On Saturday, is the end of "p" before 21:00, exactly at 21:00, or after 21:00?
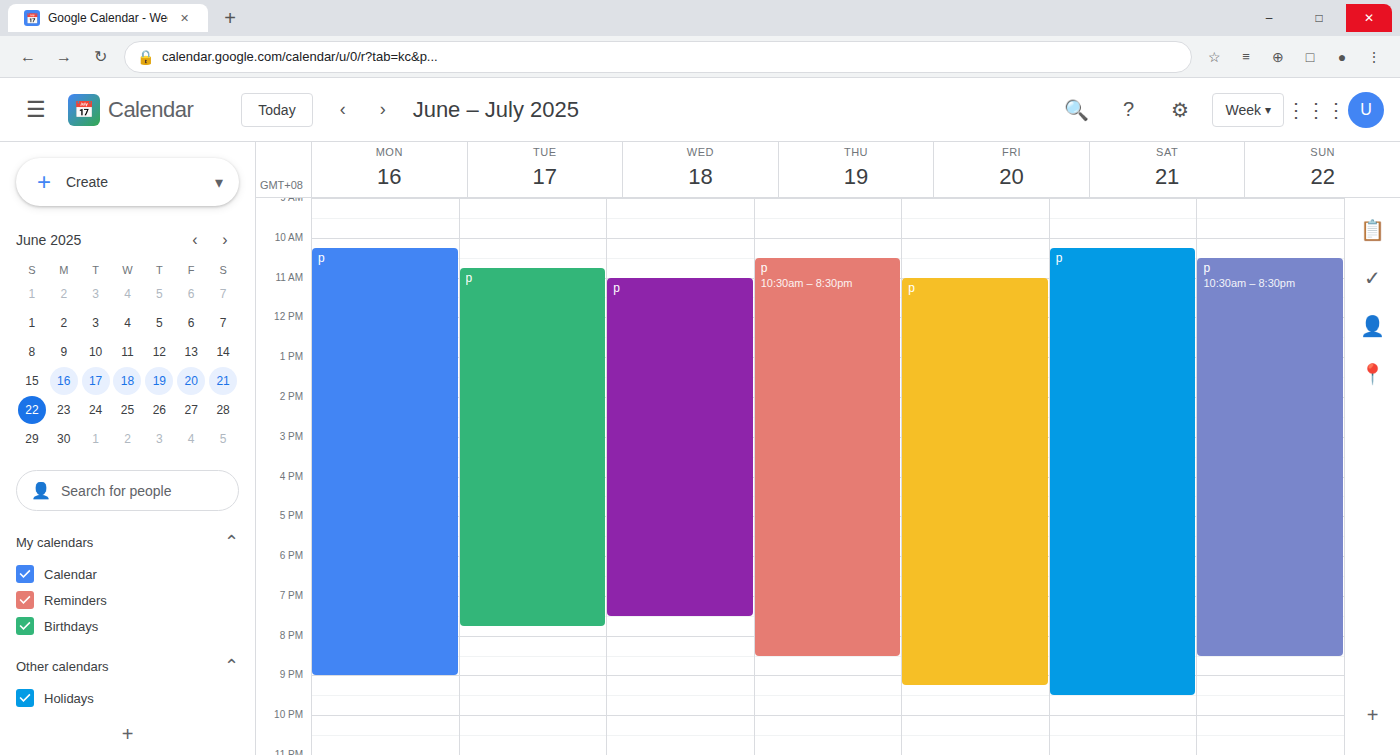
21:30 -- after 21:00, 30 minutes below the 21:00 line.